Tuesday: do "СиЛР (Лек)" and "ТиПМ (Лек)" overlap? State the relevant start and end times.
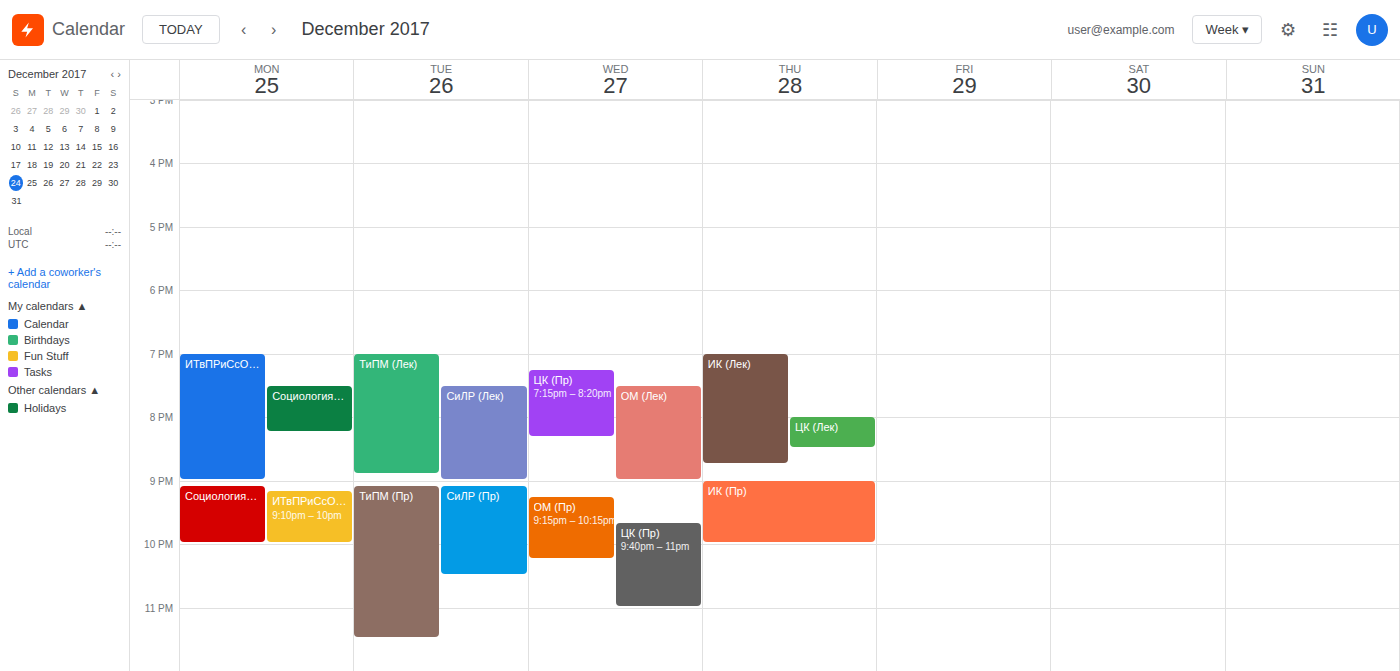
"СиЛР (Лек)" starts at 7:30 PM, before "ТиПМ (Лек)" ends at 8:55 PM -- they overlap.